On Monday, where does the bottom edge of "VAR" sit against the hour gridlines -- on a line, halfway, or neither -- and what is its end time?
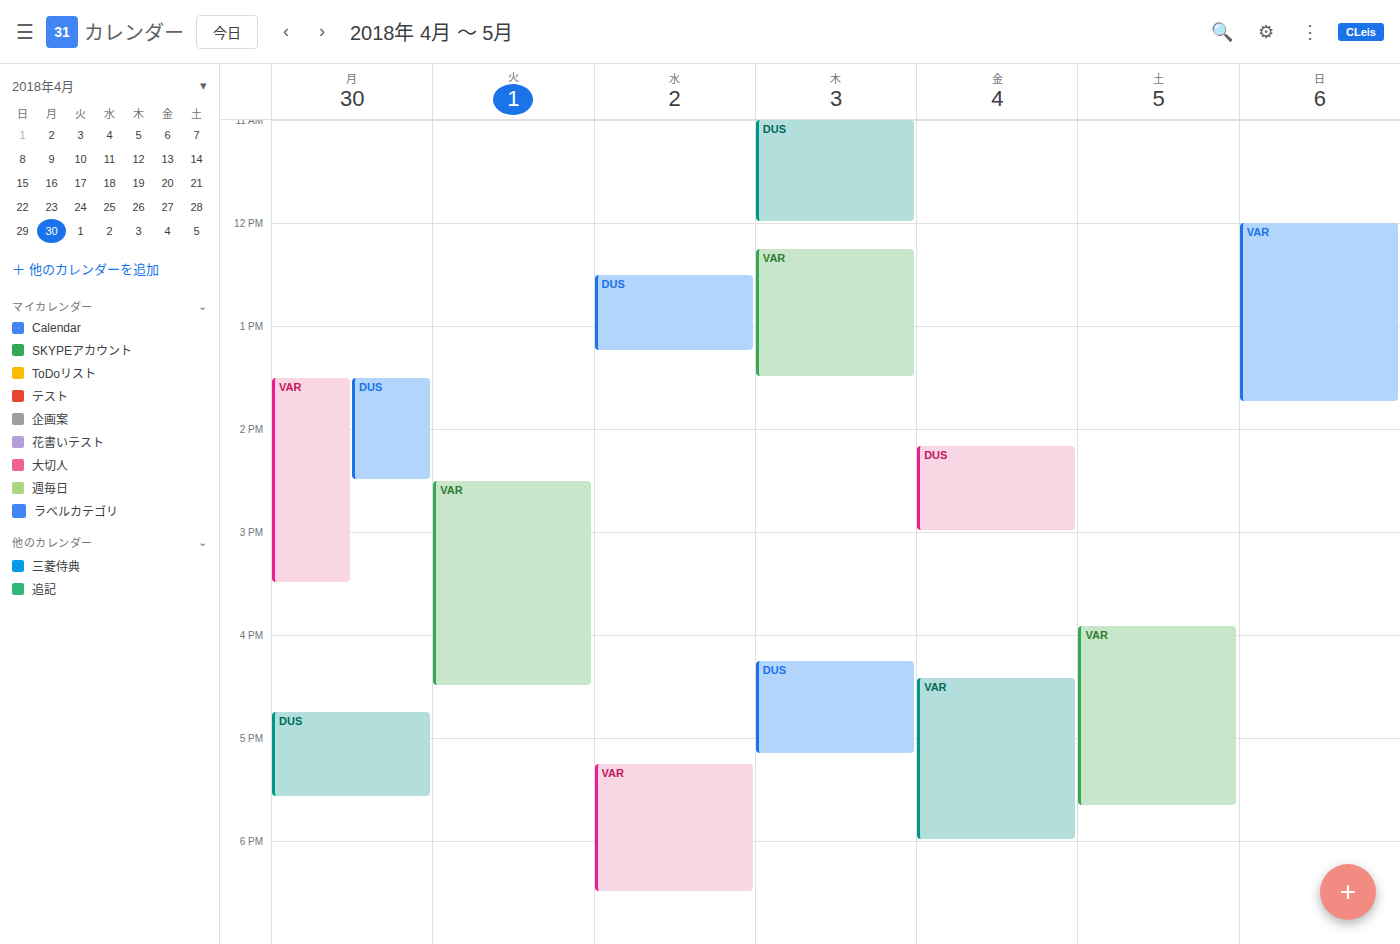
3:30 PM -- halfway between the 3 PM and 4 PM lines.